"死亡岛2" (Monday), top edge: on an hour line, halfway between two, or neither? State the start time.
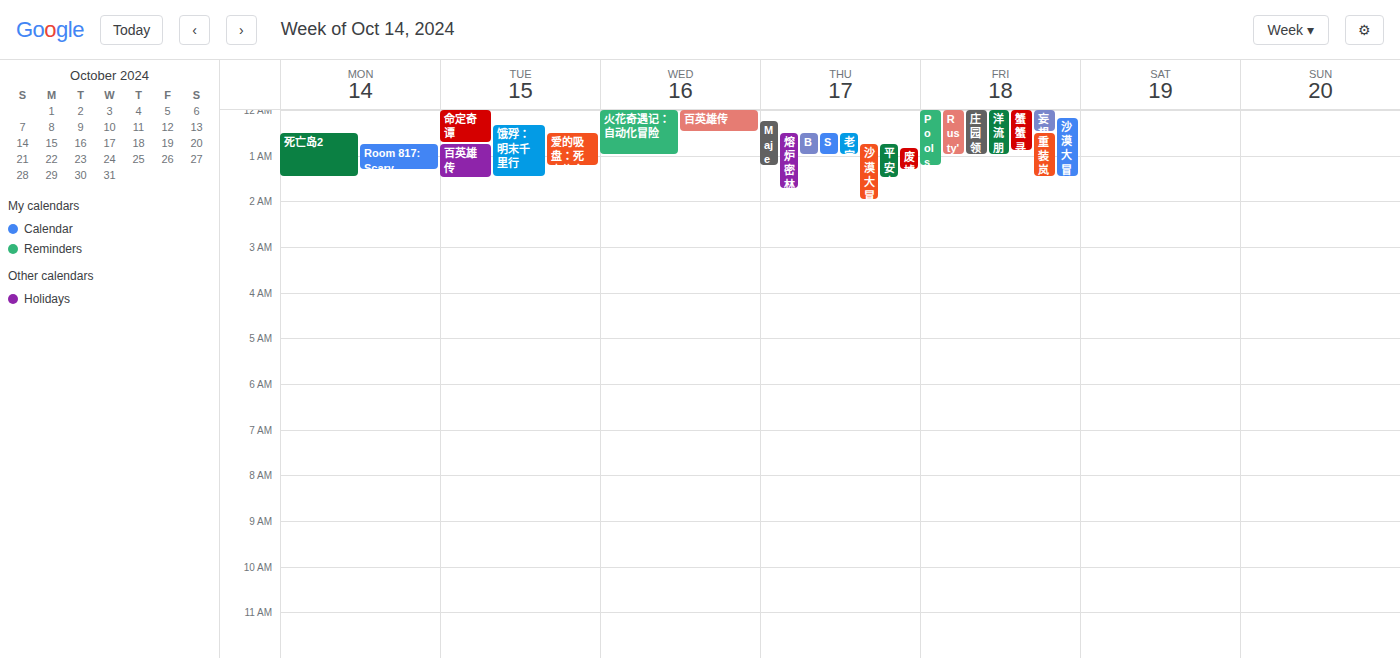
12:30 AM -- halfway between the 12 AM and 1 AM lines.